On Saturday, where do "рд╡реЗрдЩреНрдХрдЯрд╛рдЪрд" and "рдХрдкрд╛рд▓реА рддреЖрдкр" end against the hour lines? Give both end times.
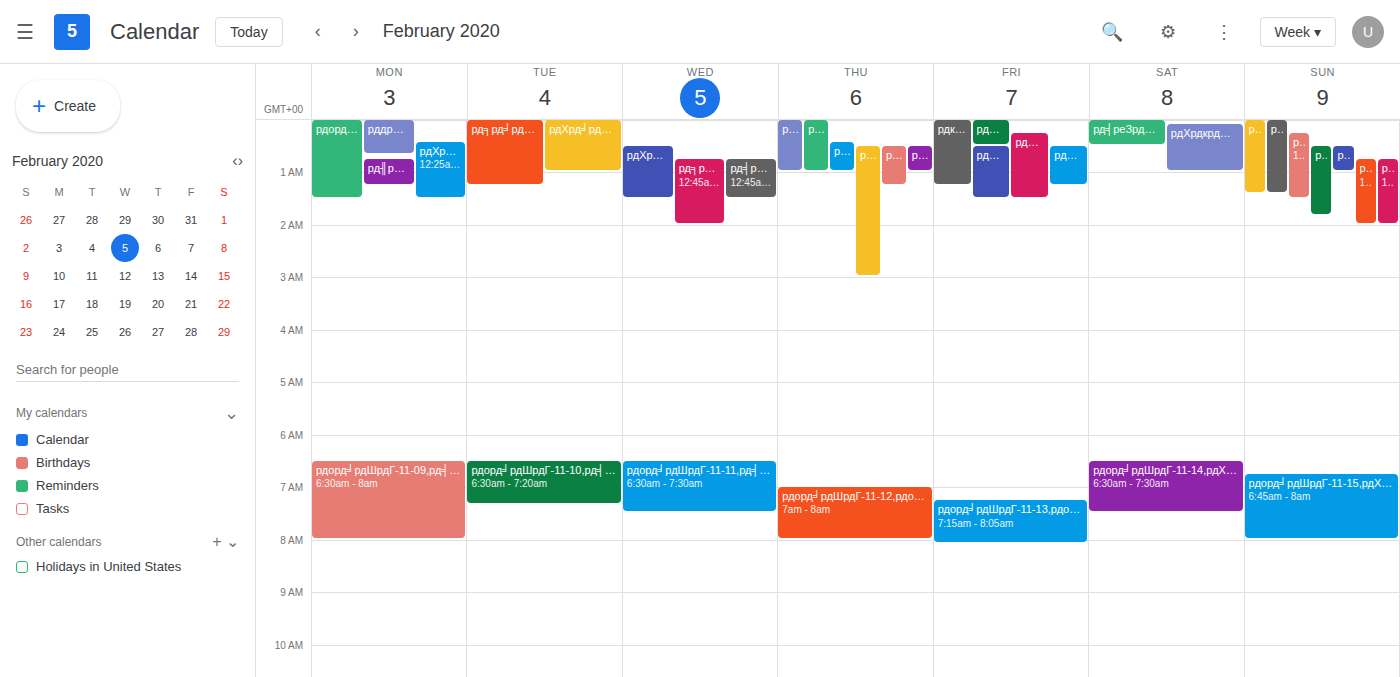
"рд╡реЗрдЩреНрдХрдЯрд╛рдЪрд": 12:30 AM, halfway between the 12 AM and 1 AM lines. "рдХрдкрд╛рд▓реА рддреЖрдкр": 1:00 AM, exactly on the 1 AM line.